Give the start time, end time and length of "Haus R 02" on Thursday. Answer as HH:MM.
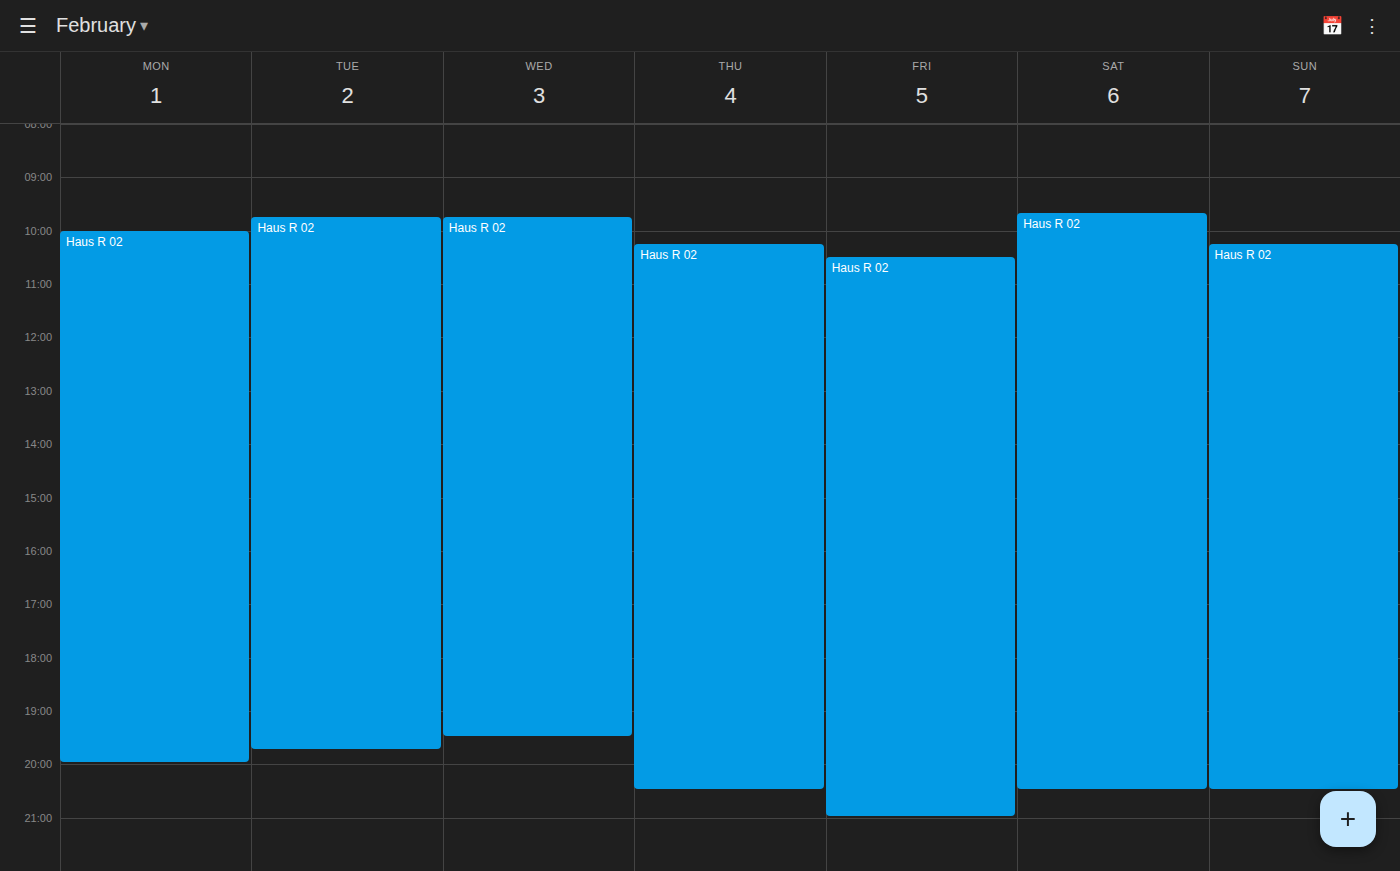
10:15 to 20:30, 10 hours 15 minutes